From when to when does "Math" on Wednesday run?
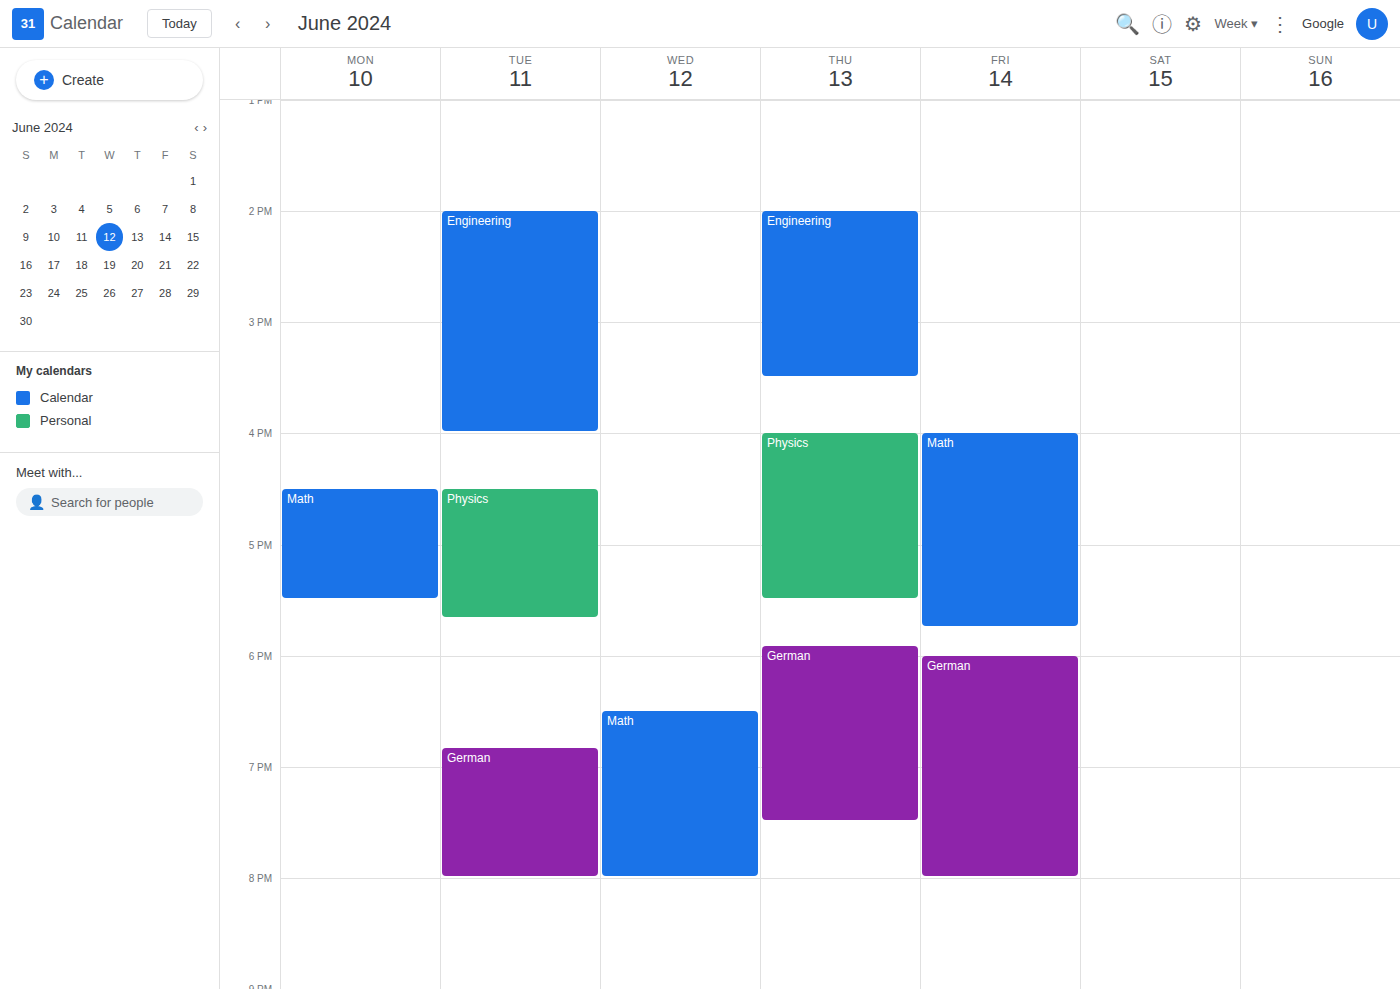
6:30 PM to 8:00 PM